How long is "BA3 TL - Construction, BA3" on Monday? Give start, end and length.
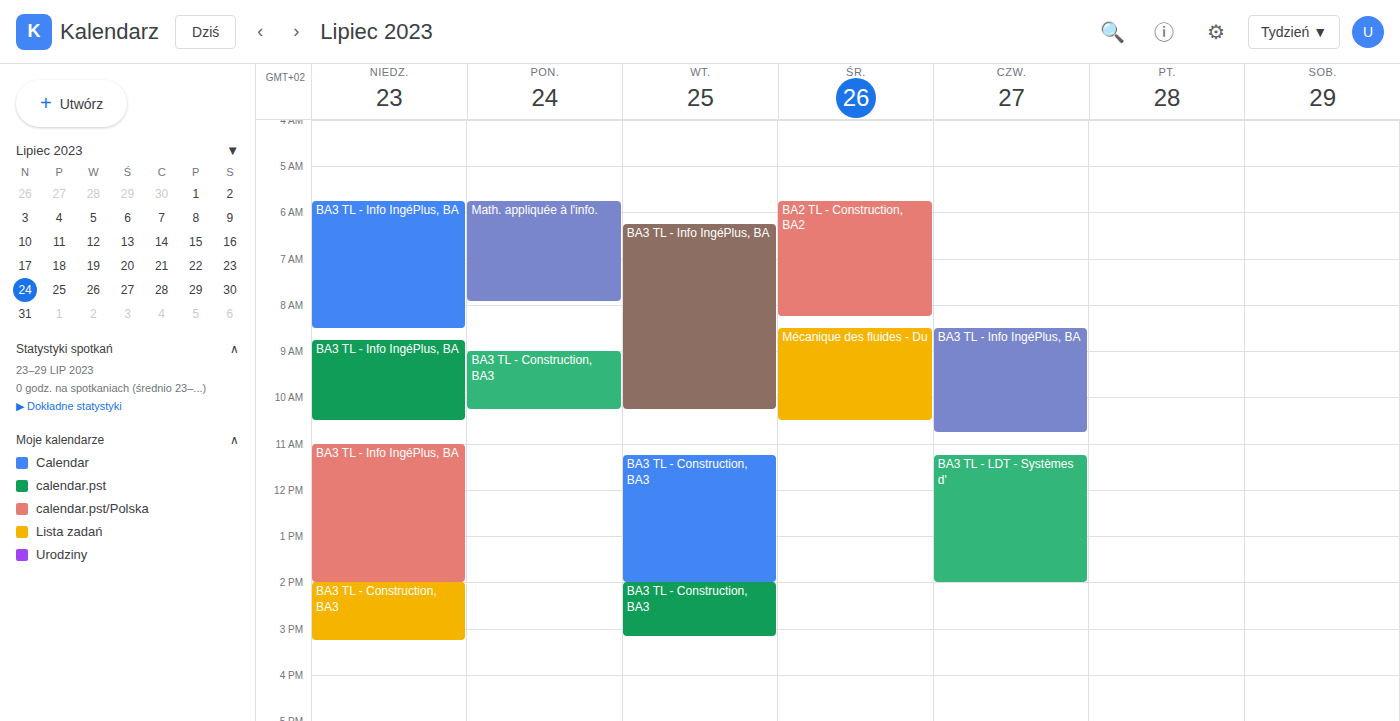
9:00 AM to 10:15 AM, 1 hour 15 minutes